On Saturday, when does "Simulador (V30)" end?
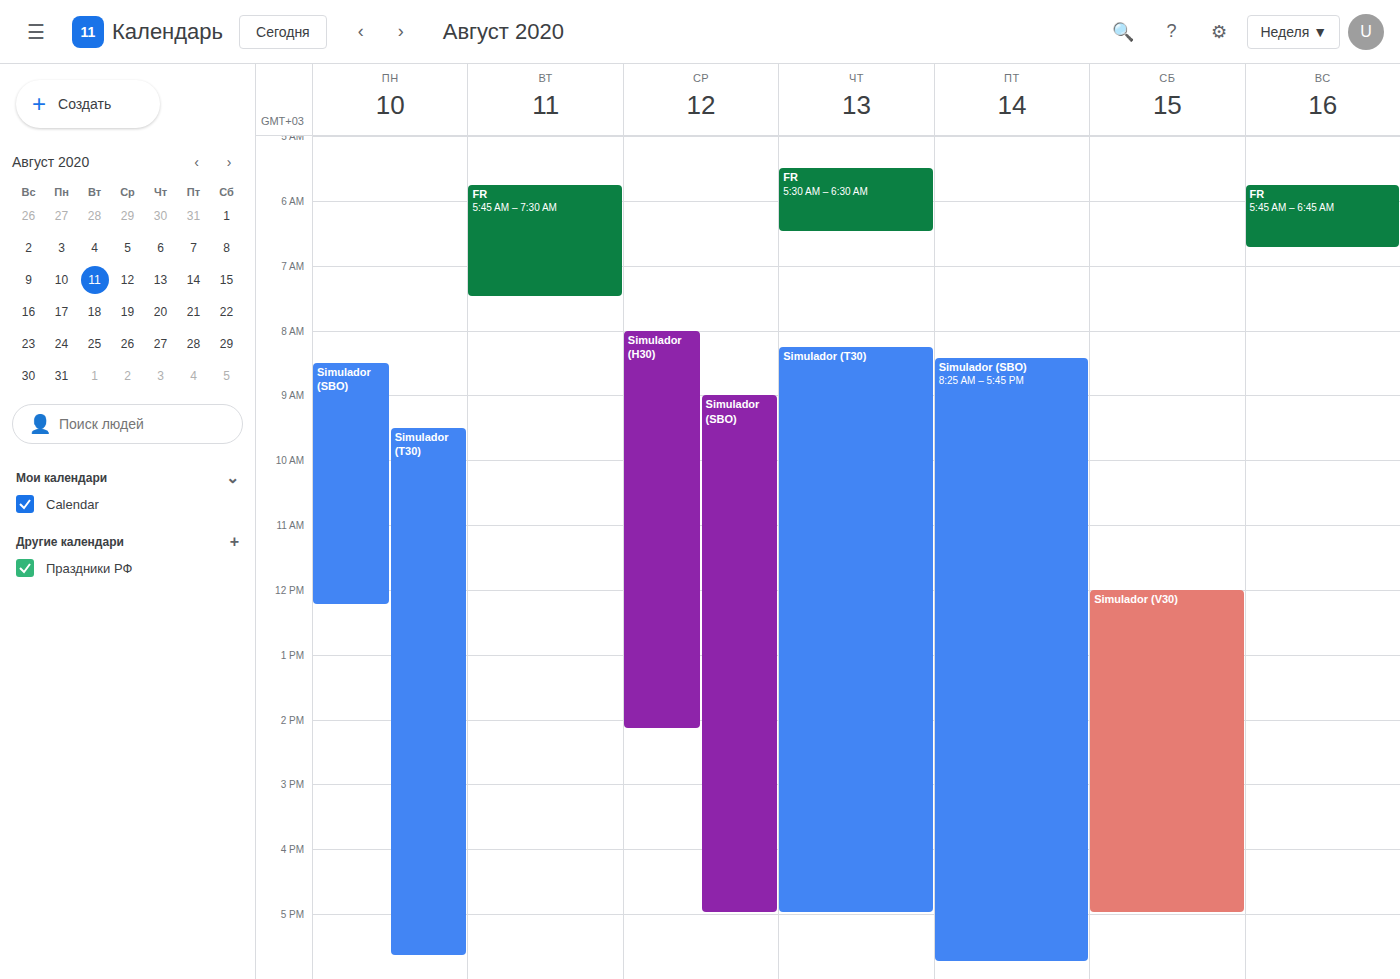
5:00 PM